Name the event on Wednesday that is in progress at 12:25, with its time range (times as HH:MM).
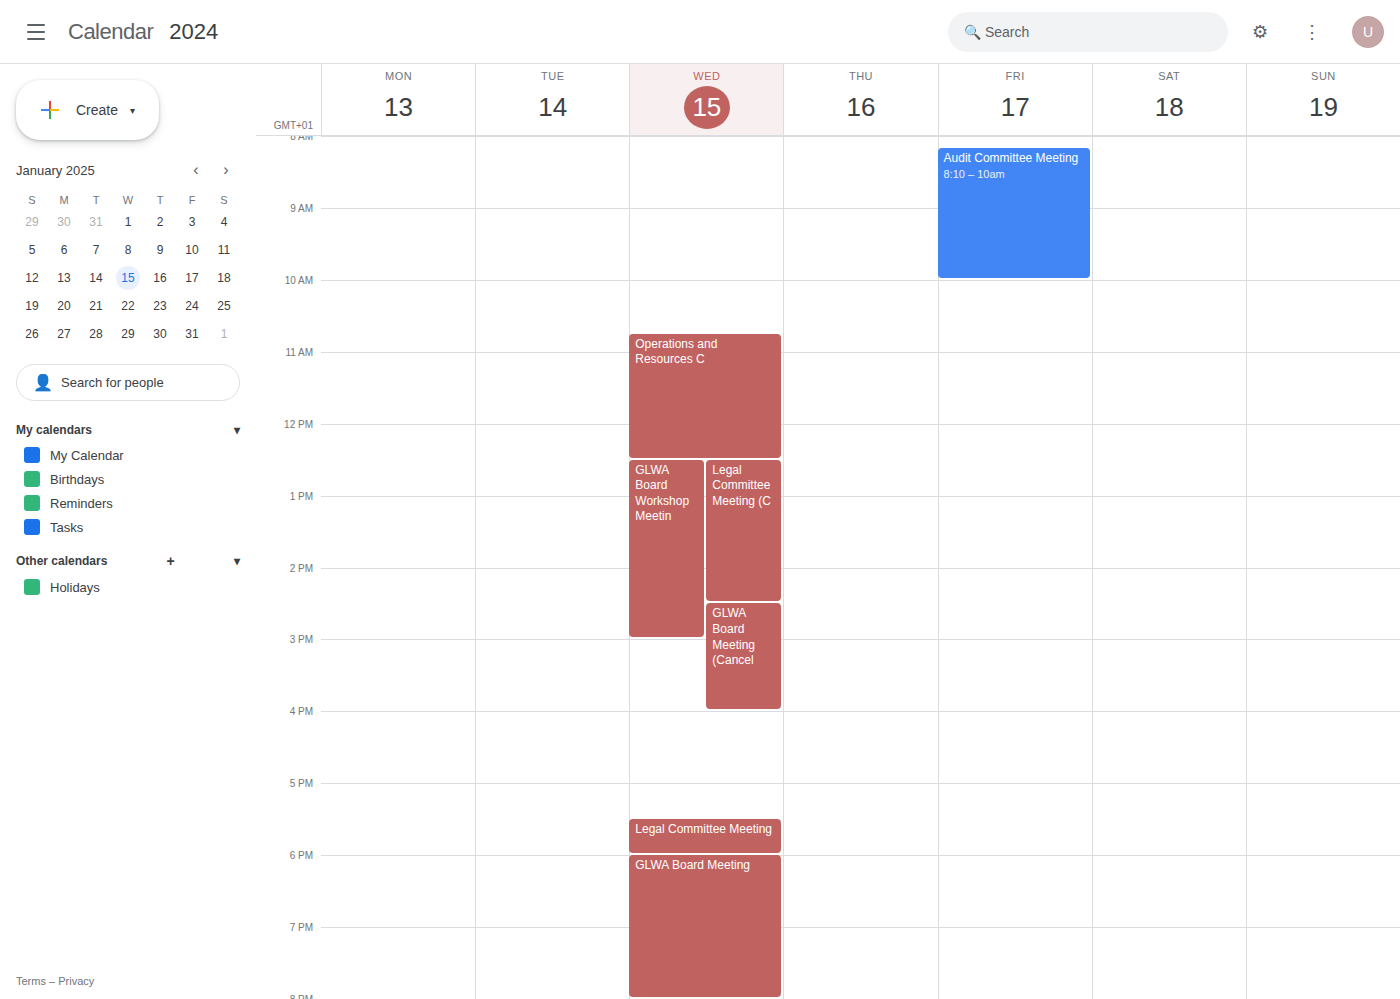
"Operations and Resources C", 10:45 to 12:30